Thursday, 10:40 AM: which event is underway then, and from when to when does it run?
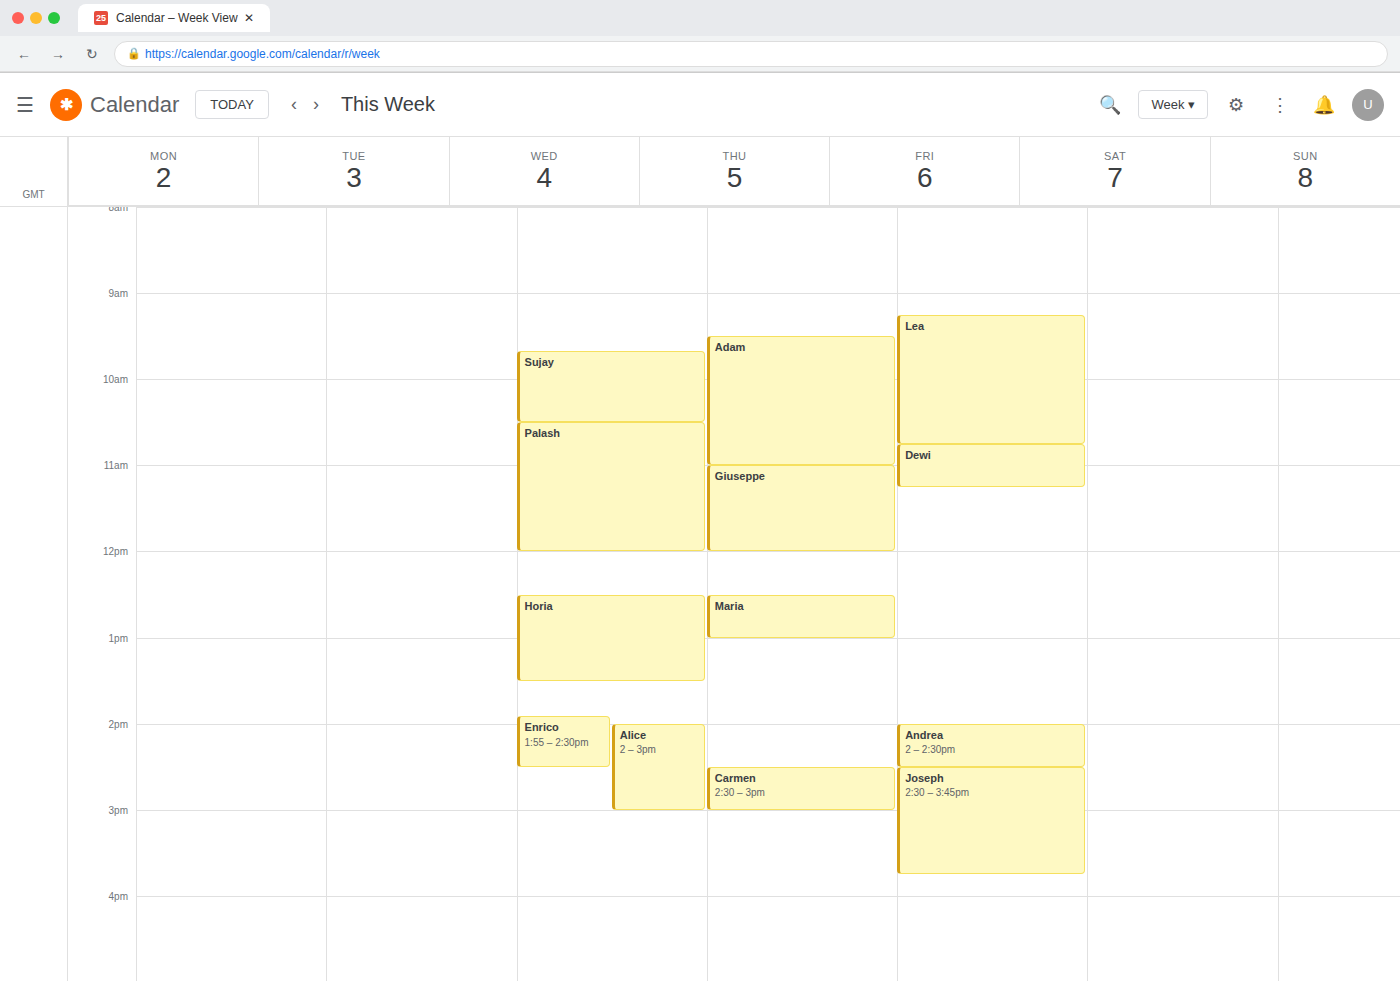
"Adam", 9:30 AM to 11:00 AM